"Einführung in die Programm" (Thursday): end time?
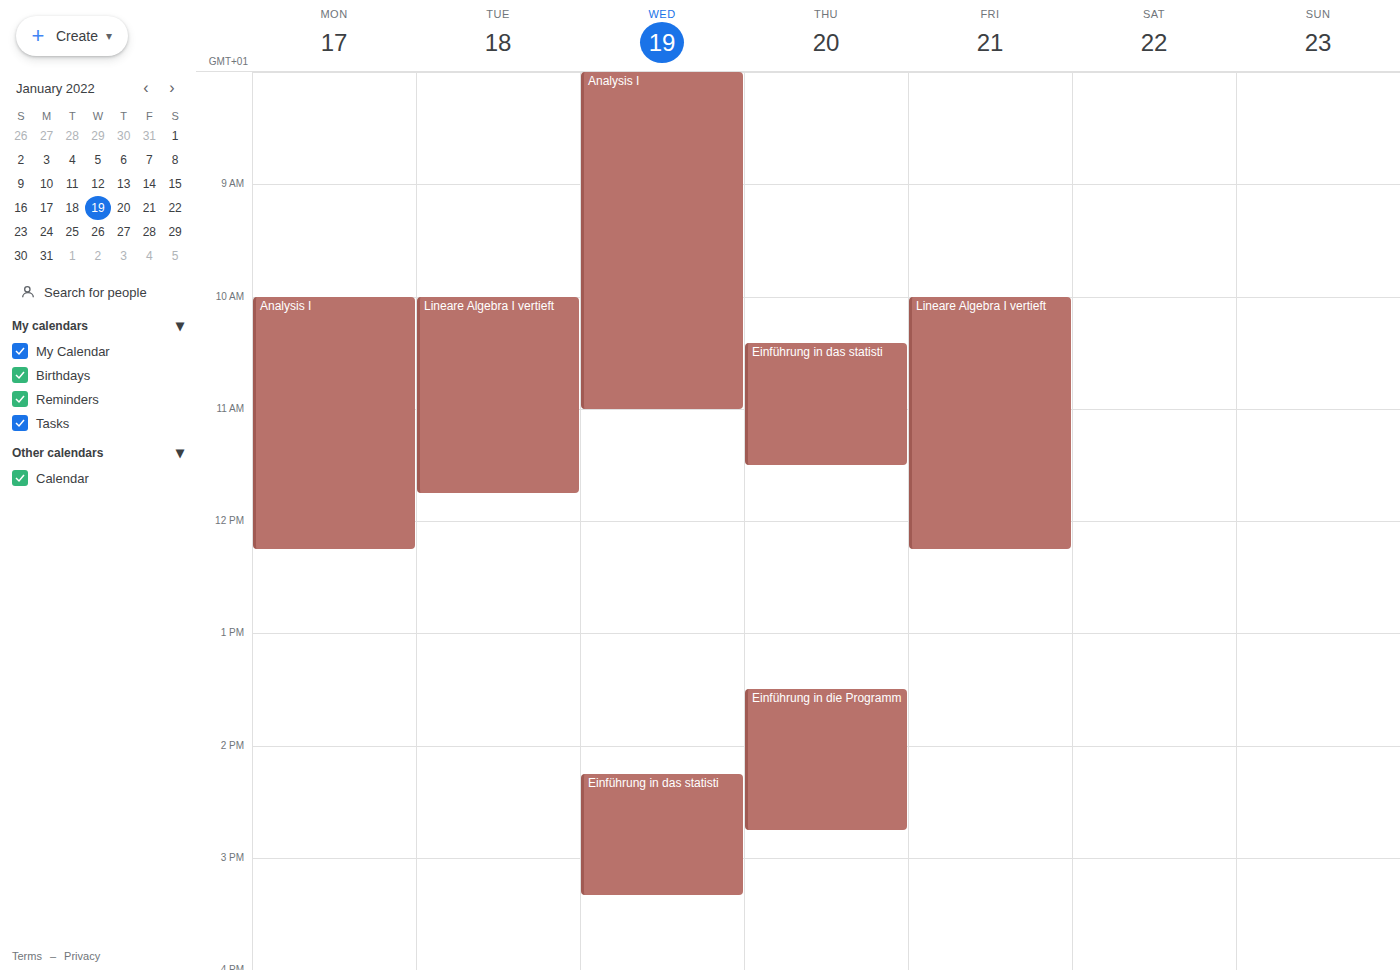
2:45 PM